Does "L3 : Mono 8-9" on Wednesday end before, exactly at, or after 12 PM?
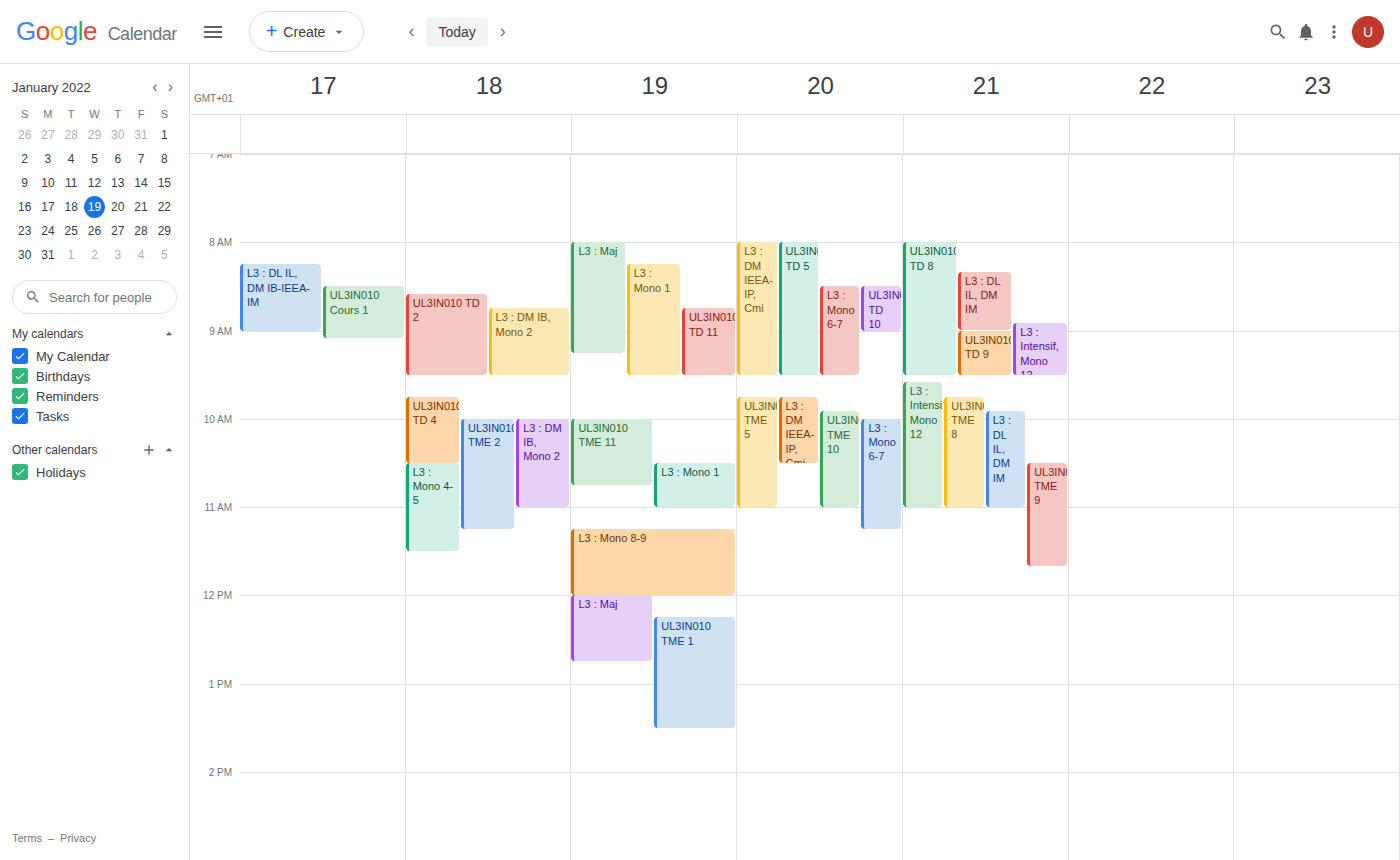
12:00 PM -- exactly at 12 PM, on the 12 PM line.